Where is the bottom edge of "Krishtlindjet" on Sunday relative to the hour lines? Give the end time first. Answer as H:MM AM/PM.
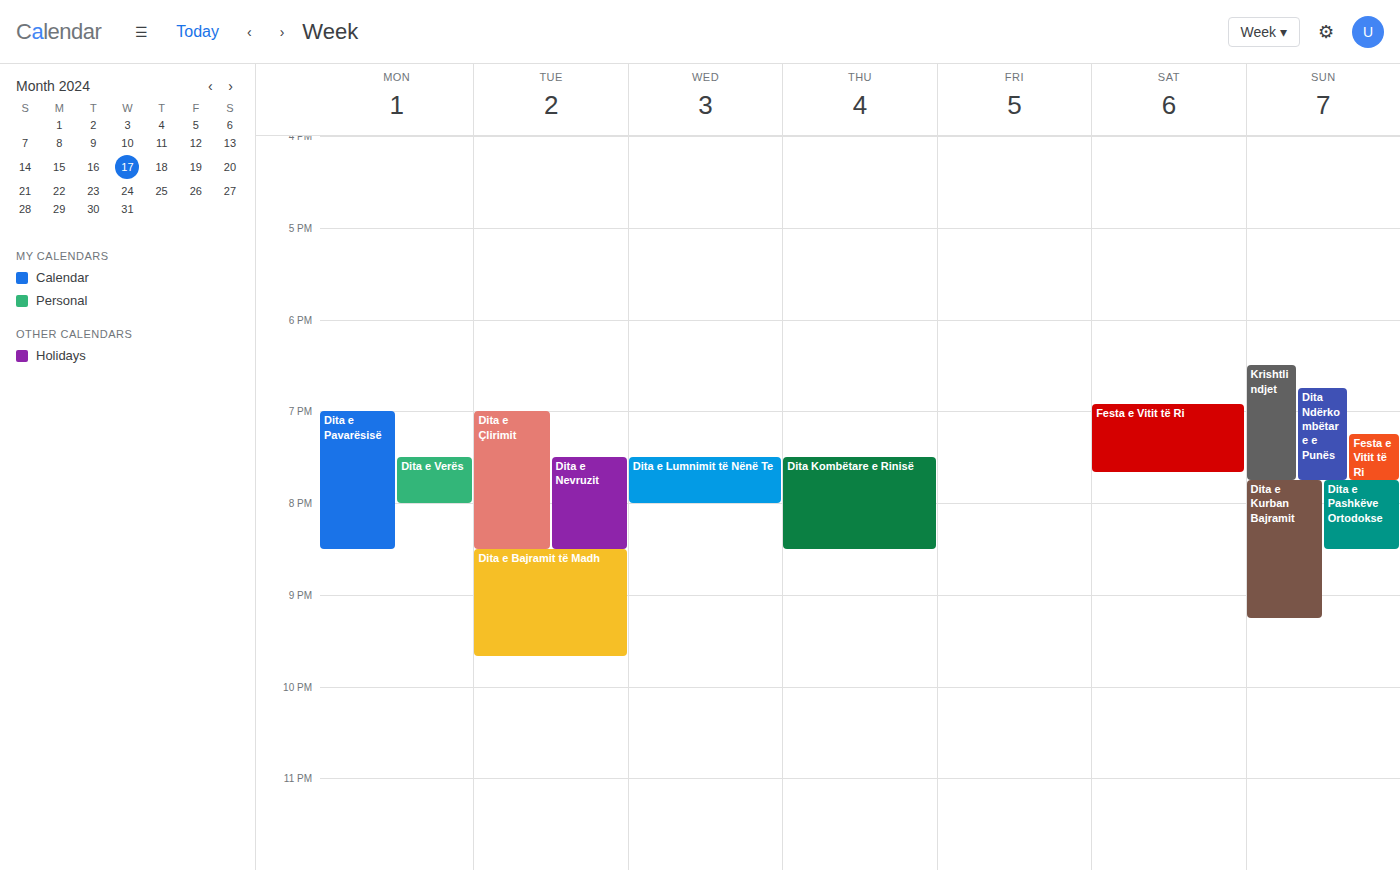
7:45 PM -- neither: three quarters of the way from the 7 PM line to the 8 PM line.